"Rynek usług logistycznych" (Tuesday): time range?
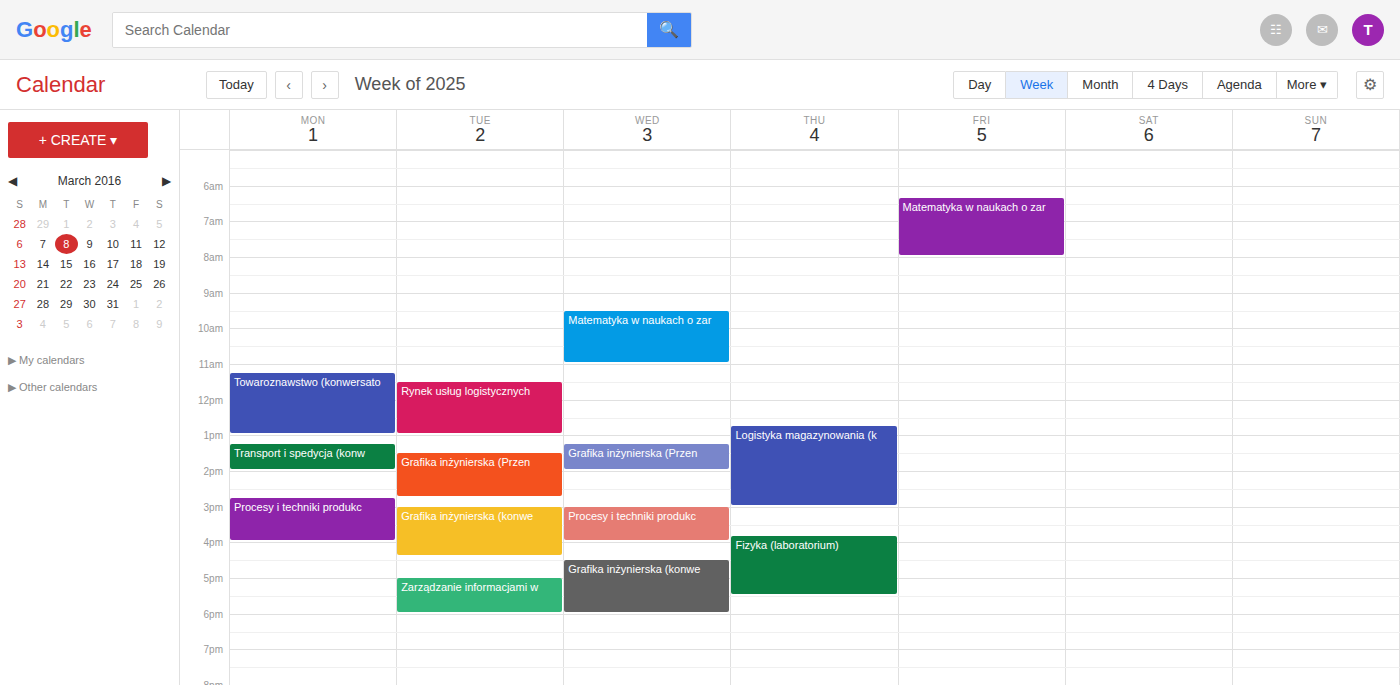
11:30 AM to 1:00 PM